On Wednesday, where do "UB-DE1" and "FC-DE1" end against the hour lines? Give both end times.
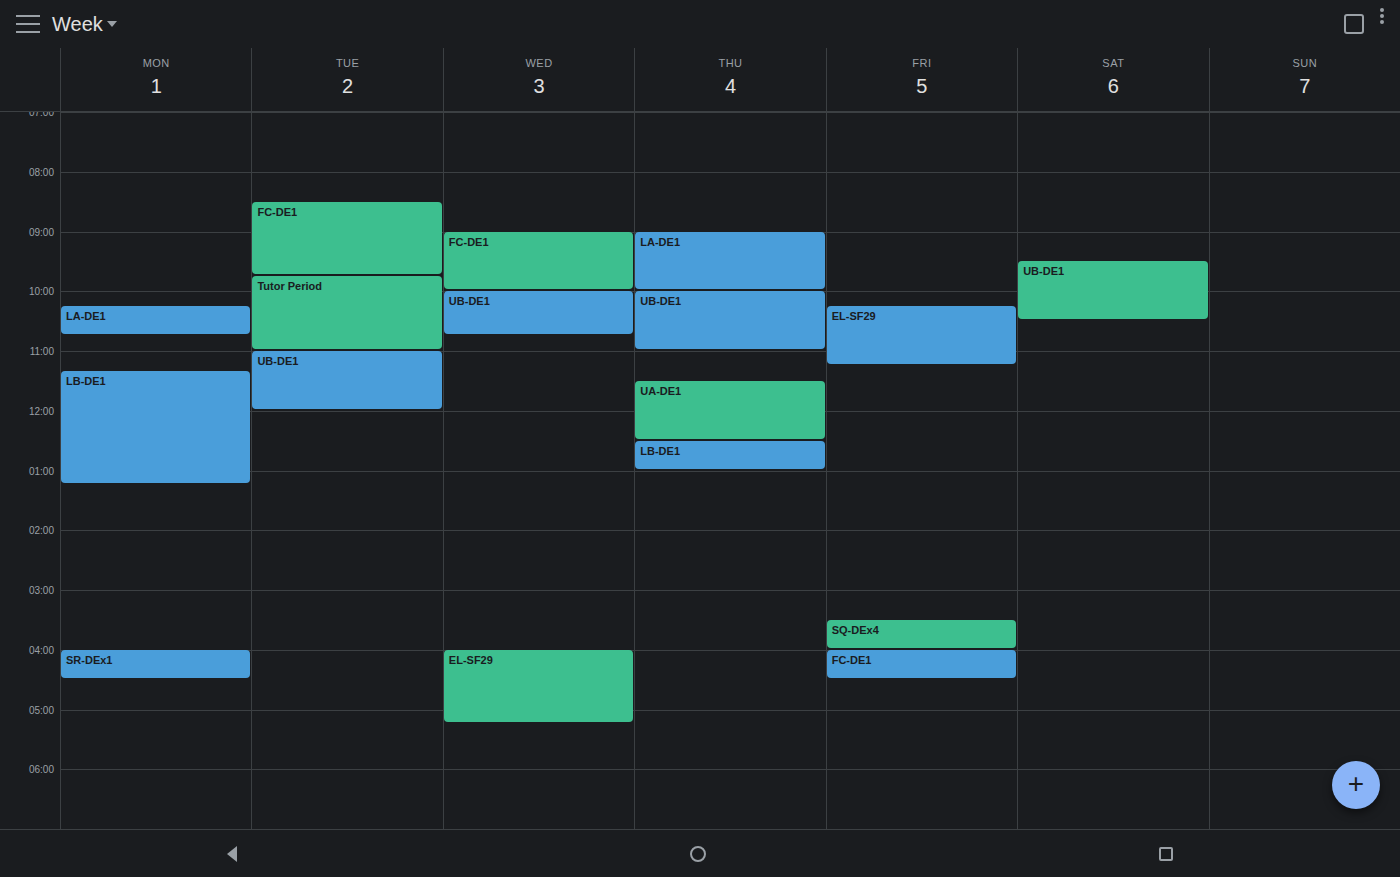
"UB-DE1": 10:45 AM, neither: three quarters of the way from the 10 AM line to the 11 AM line. "FC-DE1": 10:00 AM, exactly on the 10 AM line.